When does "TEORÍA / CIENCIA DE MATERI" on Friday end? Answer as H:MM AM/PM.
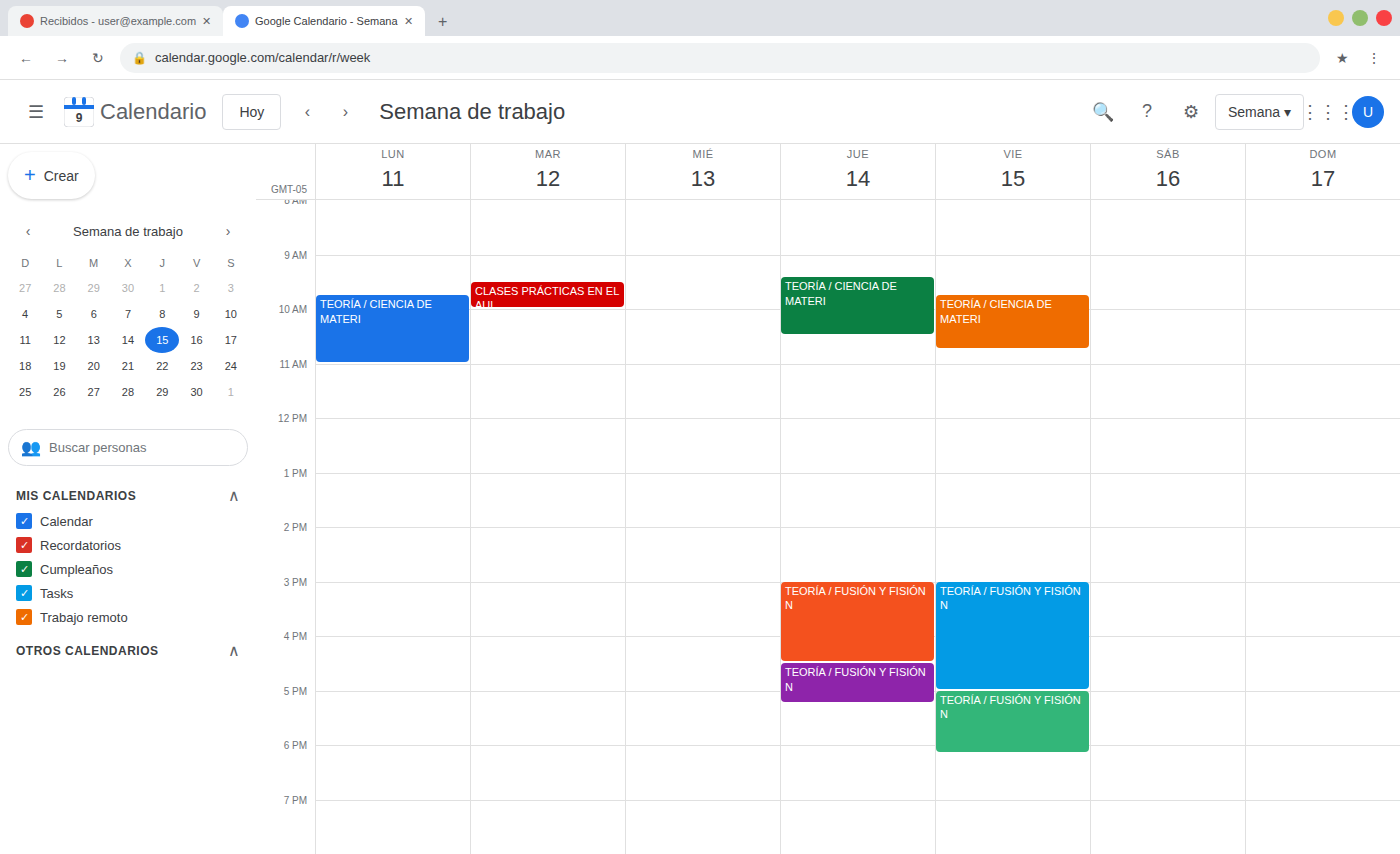
10:45 AM